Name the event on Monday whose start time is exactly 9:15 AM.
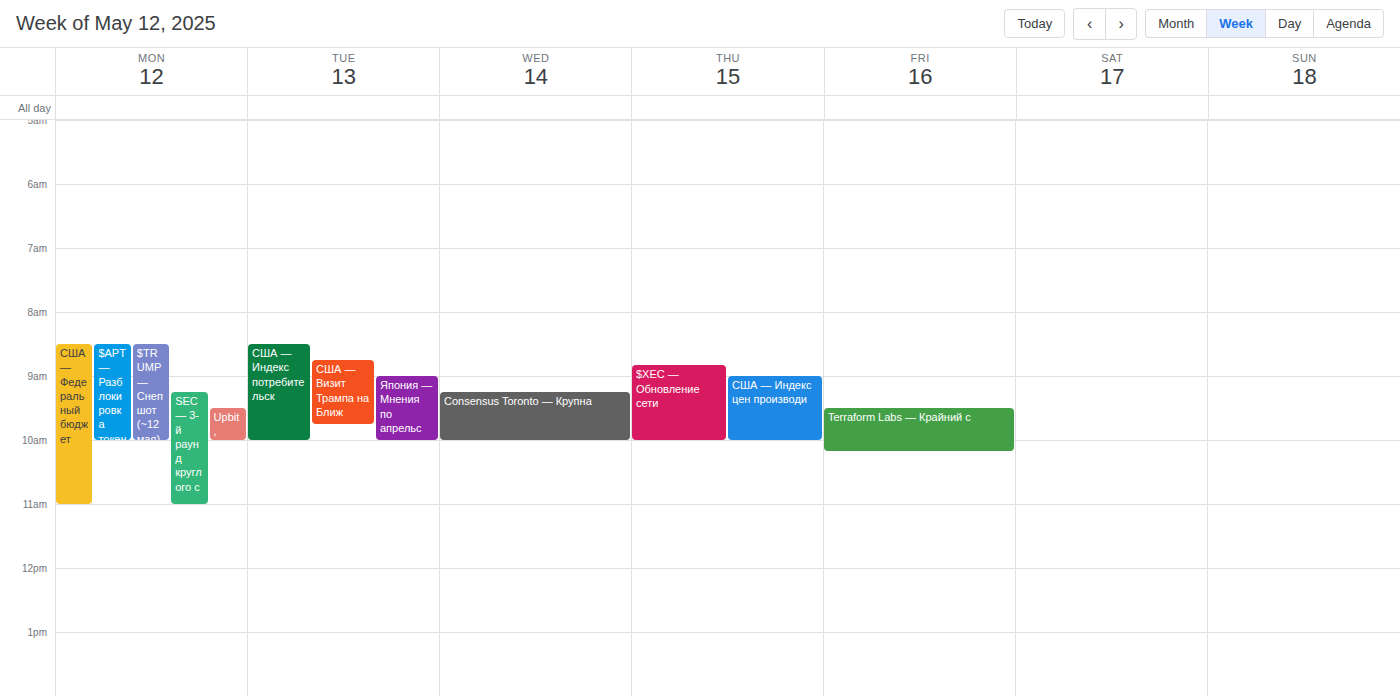
"SEC — 3-й раунд круглого с"